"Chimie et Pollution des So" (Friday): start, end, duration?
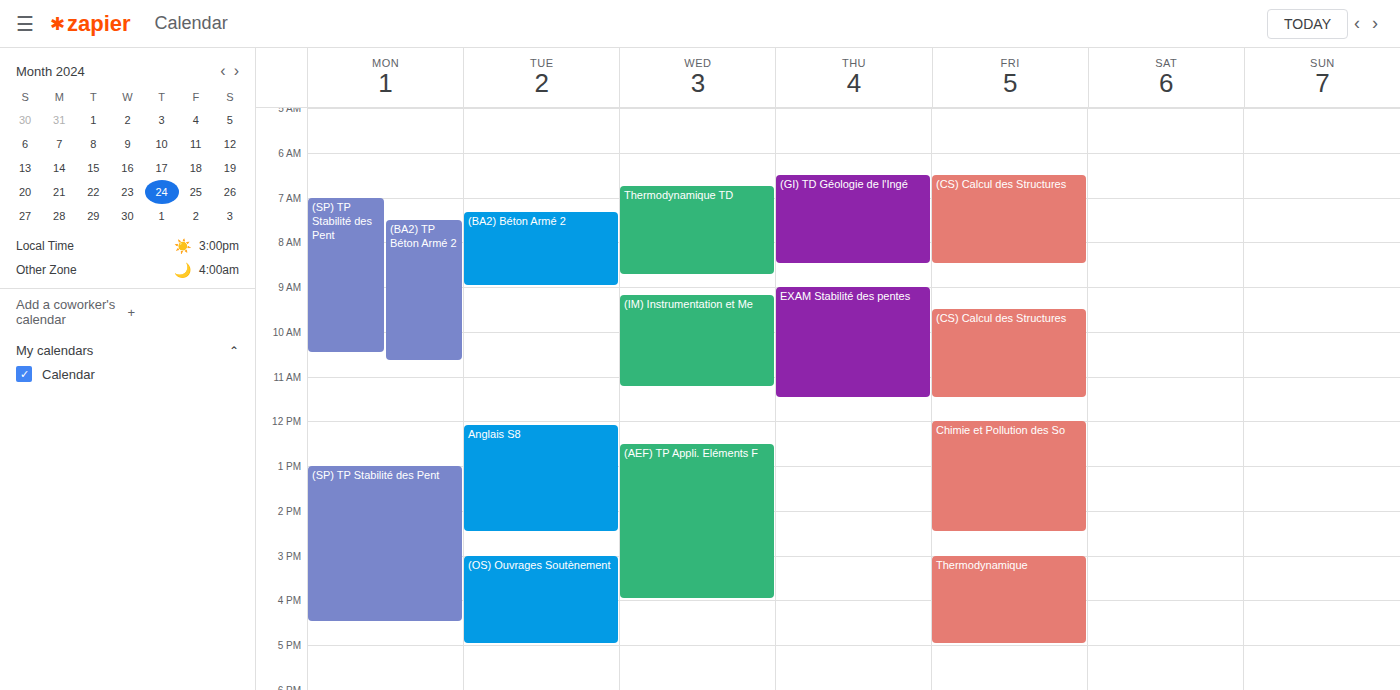
12:00 PM to 2:30 PM, 2 hours 30 minutes